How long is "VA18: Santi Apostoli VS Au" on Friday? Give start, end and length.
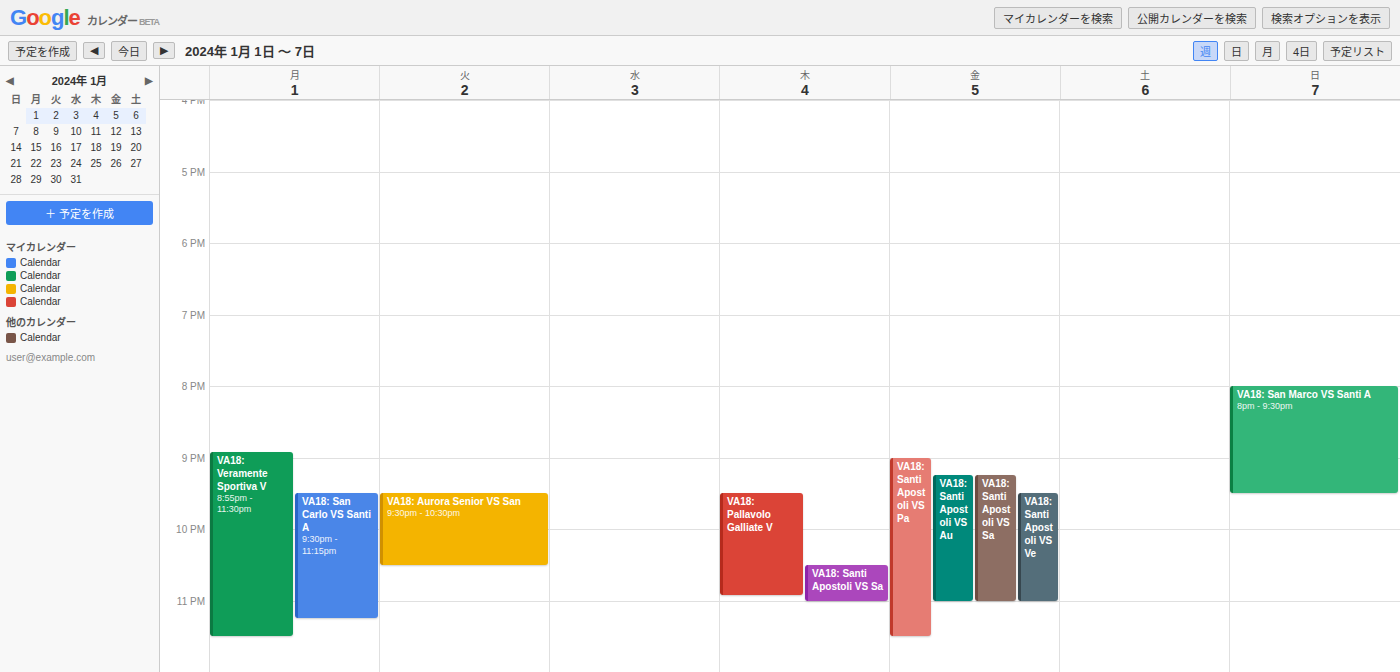
9:15 PM to 11:00 PM, 1 hour 45 minutes